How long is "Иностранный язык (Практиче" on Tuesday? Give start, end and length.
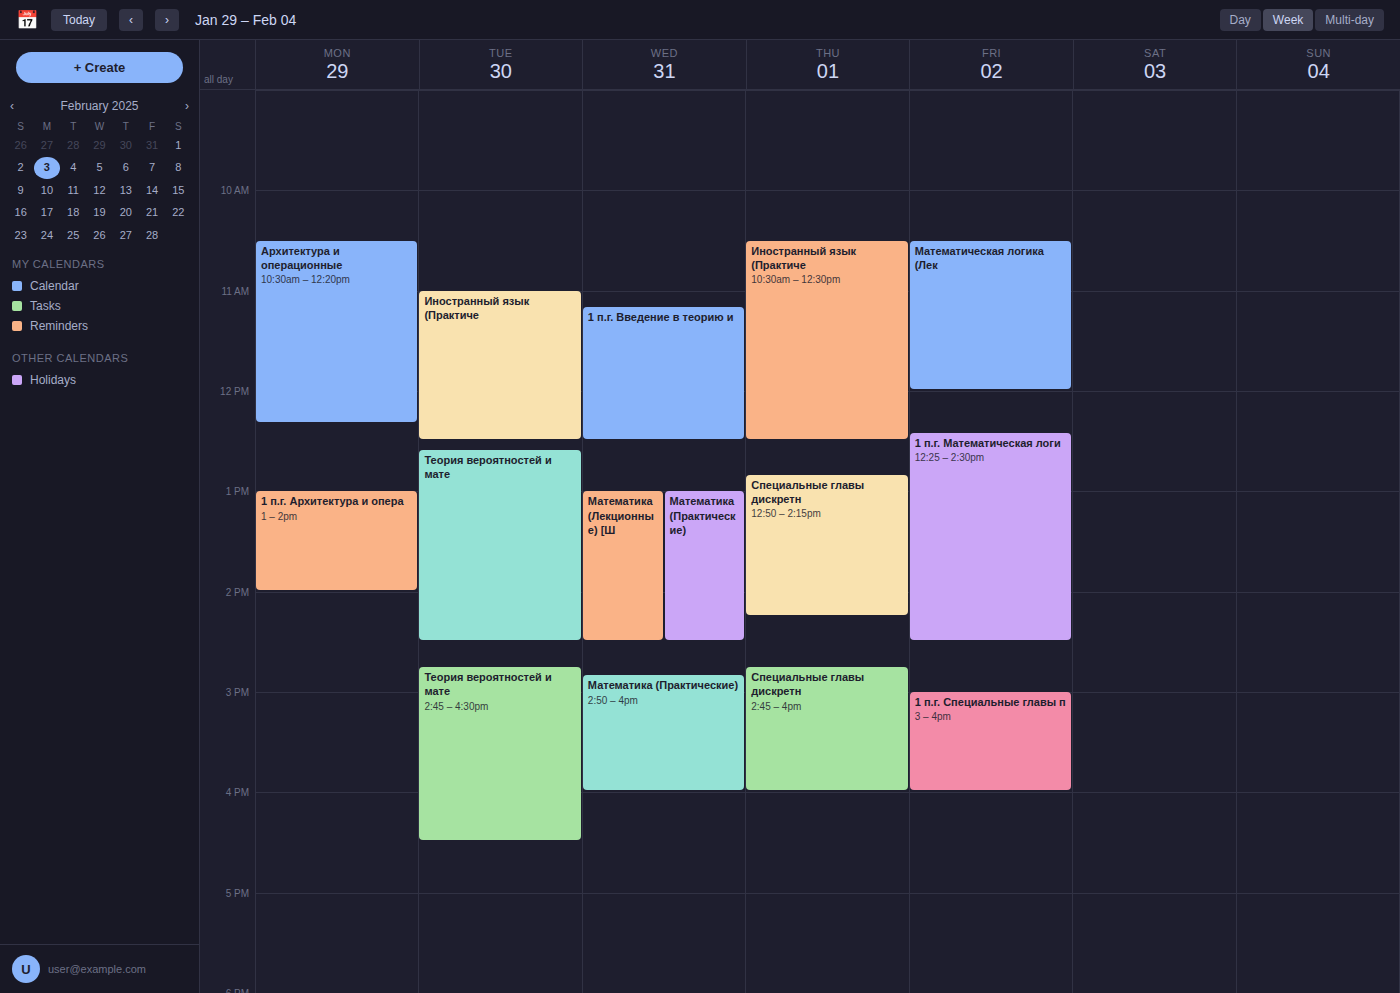
11:00 AM to 12:30 PM, 1 hour 30 minutes